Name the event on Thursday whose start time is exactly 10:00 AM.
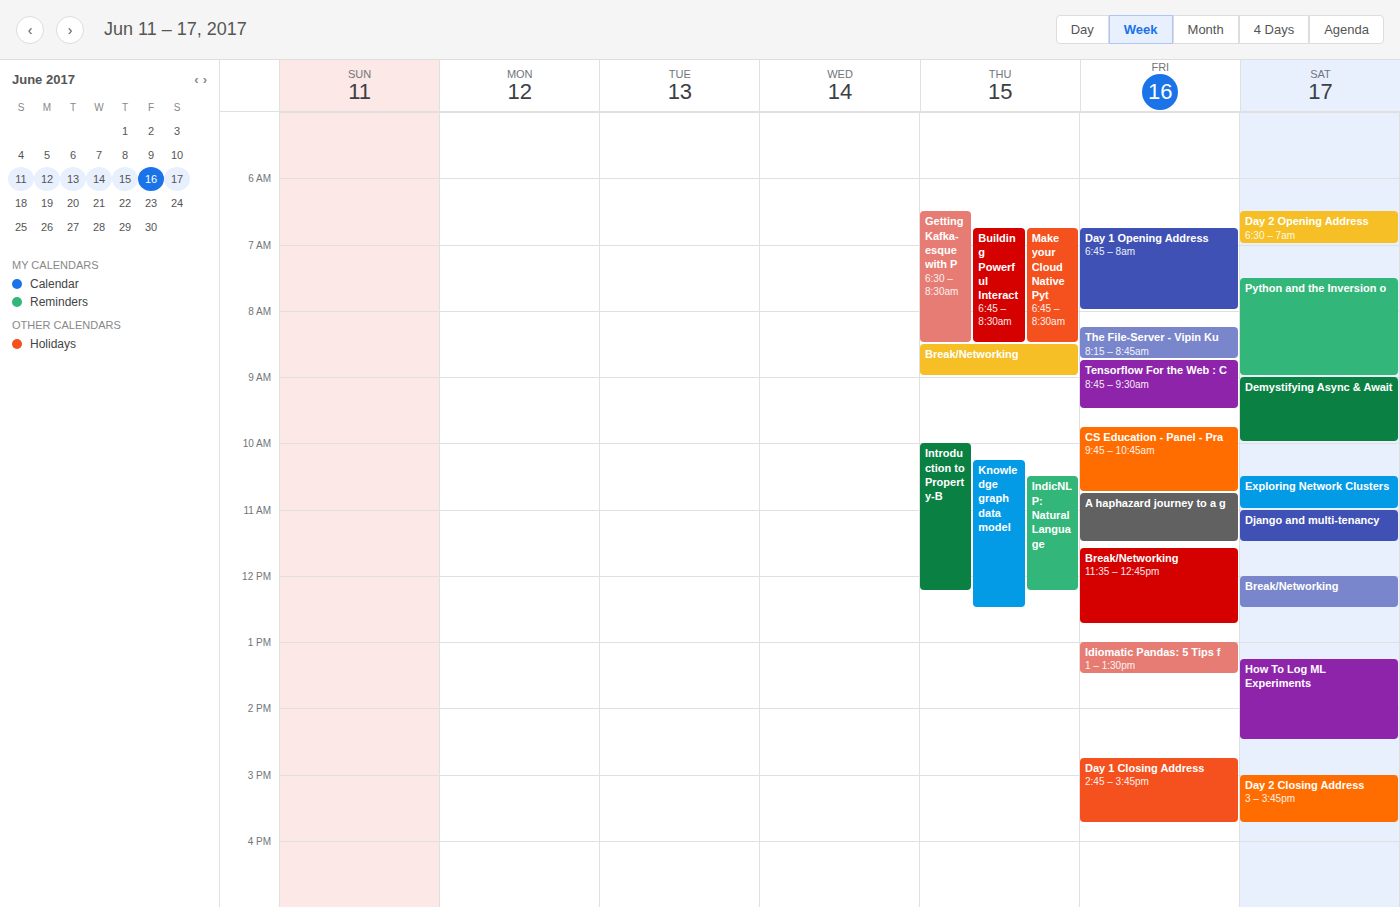
"Introduction to Property-B"